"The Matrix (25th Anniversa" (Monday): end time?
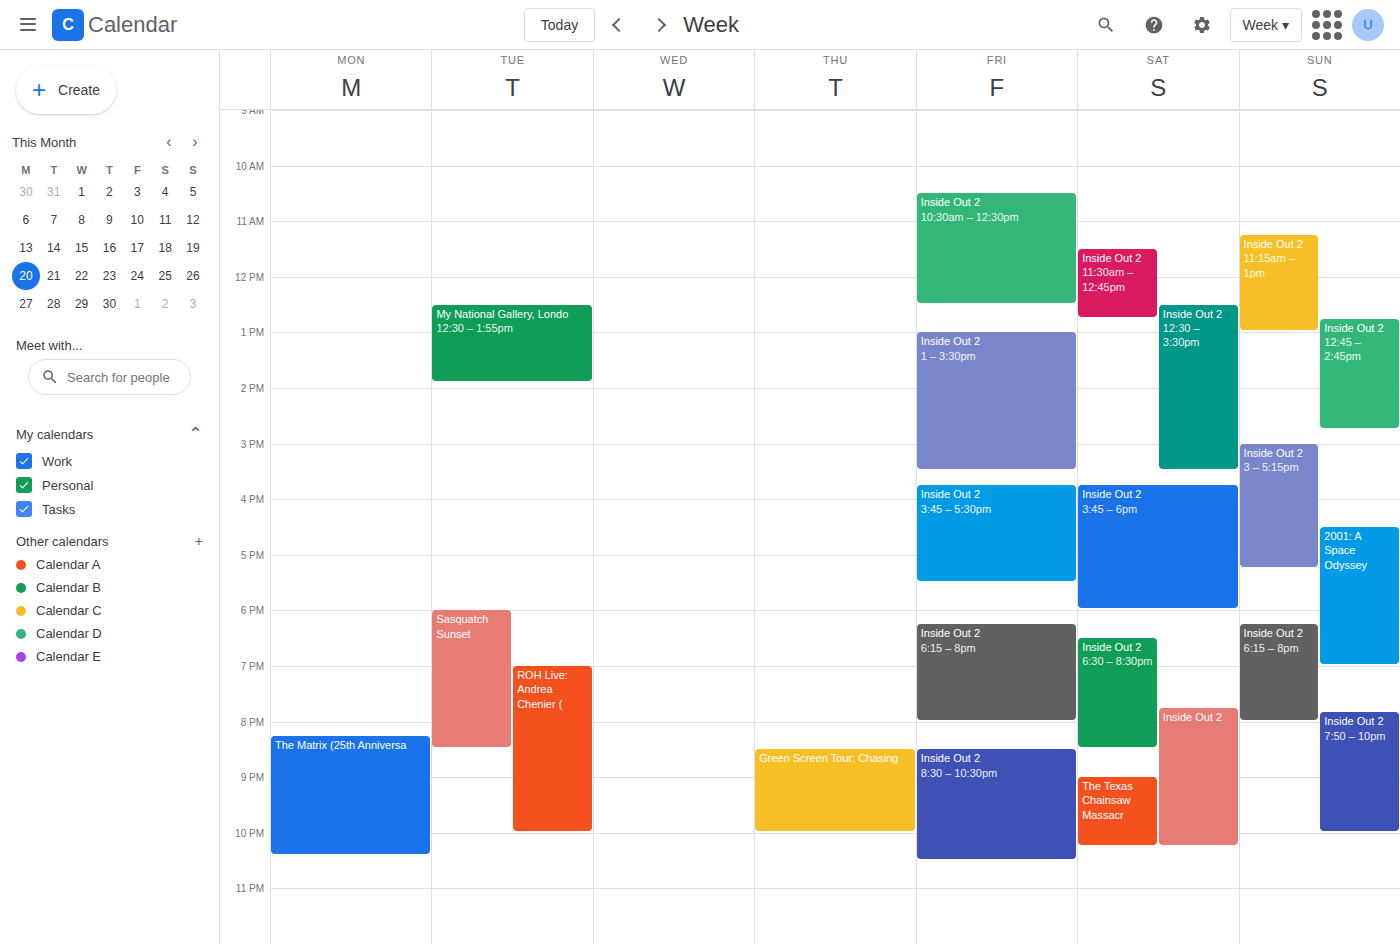
10:25 PM